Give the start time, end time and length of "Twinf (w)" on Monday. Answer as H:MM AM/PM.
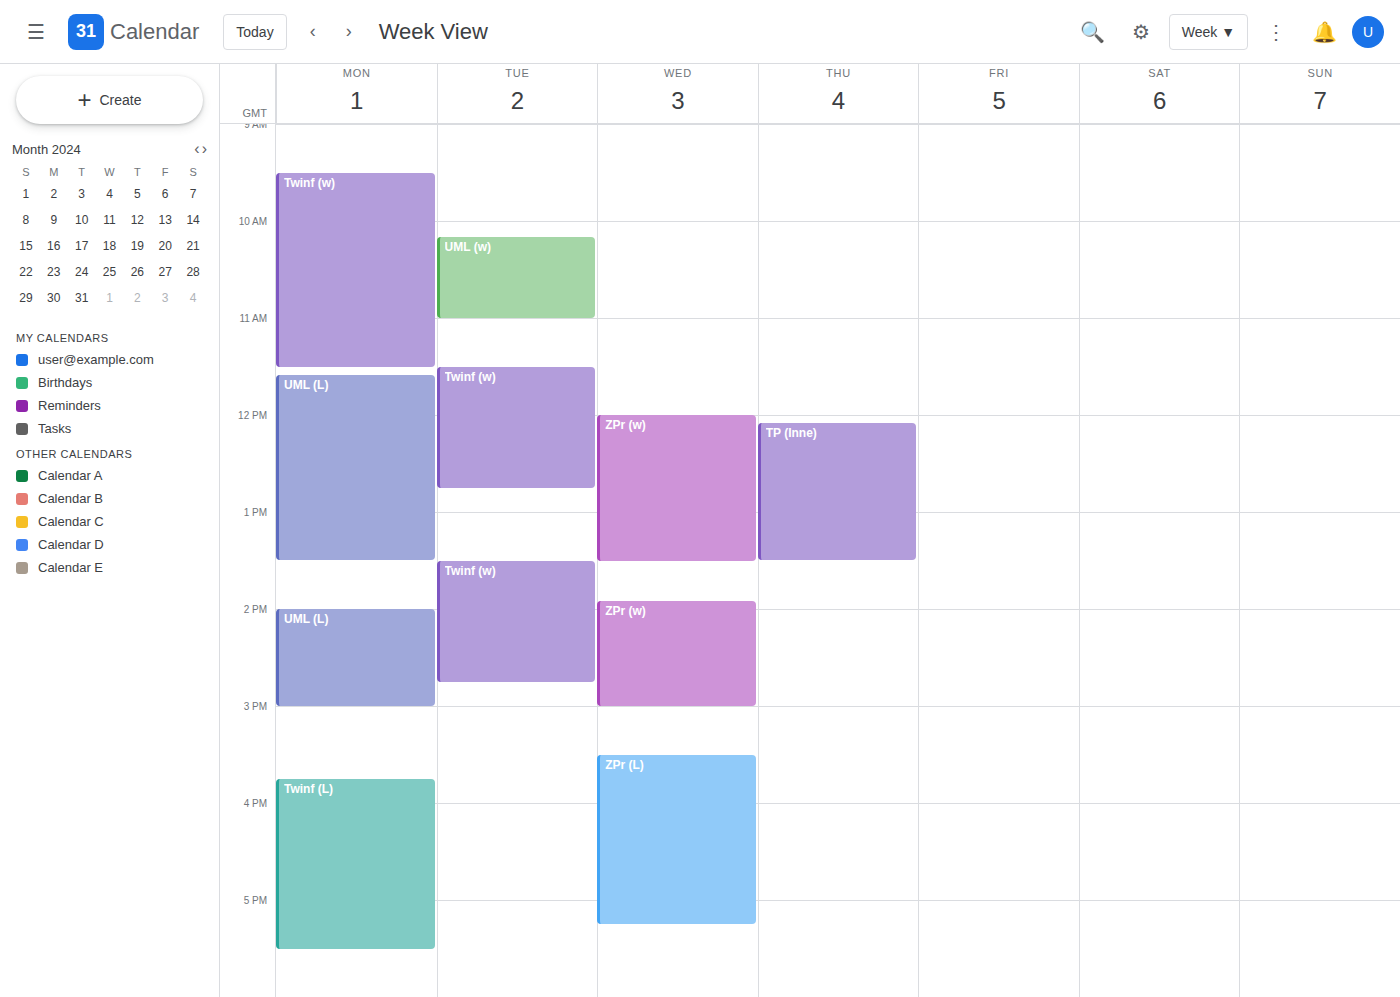
9:30 AM to 11:30 AM, 2 hours